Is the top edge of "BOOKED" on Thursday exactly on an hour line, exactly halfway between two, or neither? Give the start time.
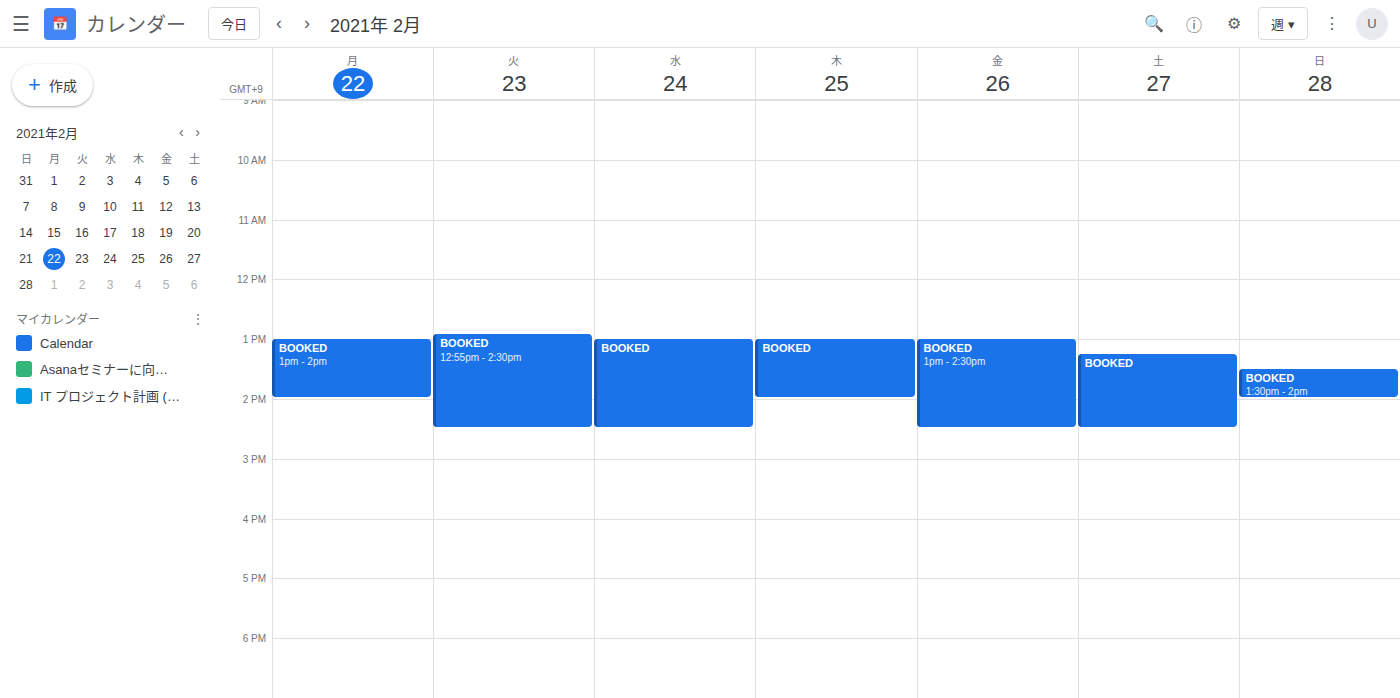
1:00 PM -- exactly on the 1 PM line.